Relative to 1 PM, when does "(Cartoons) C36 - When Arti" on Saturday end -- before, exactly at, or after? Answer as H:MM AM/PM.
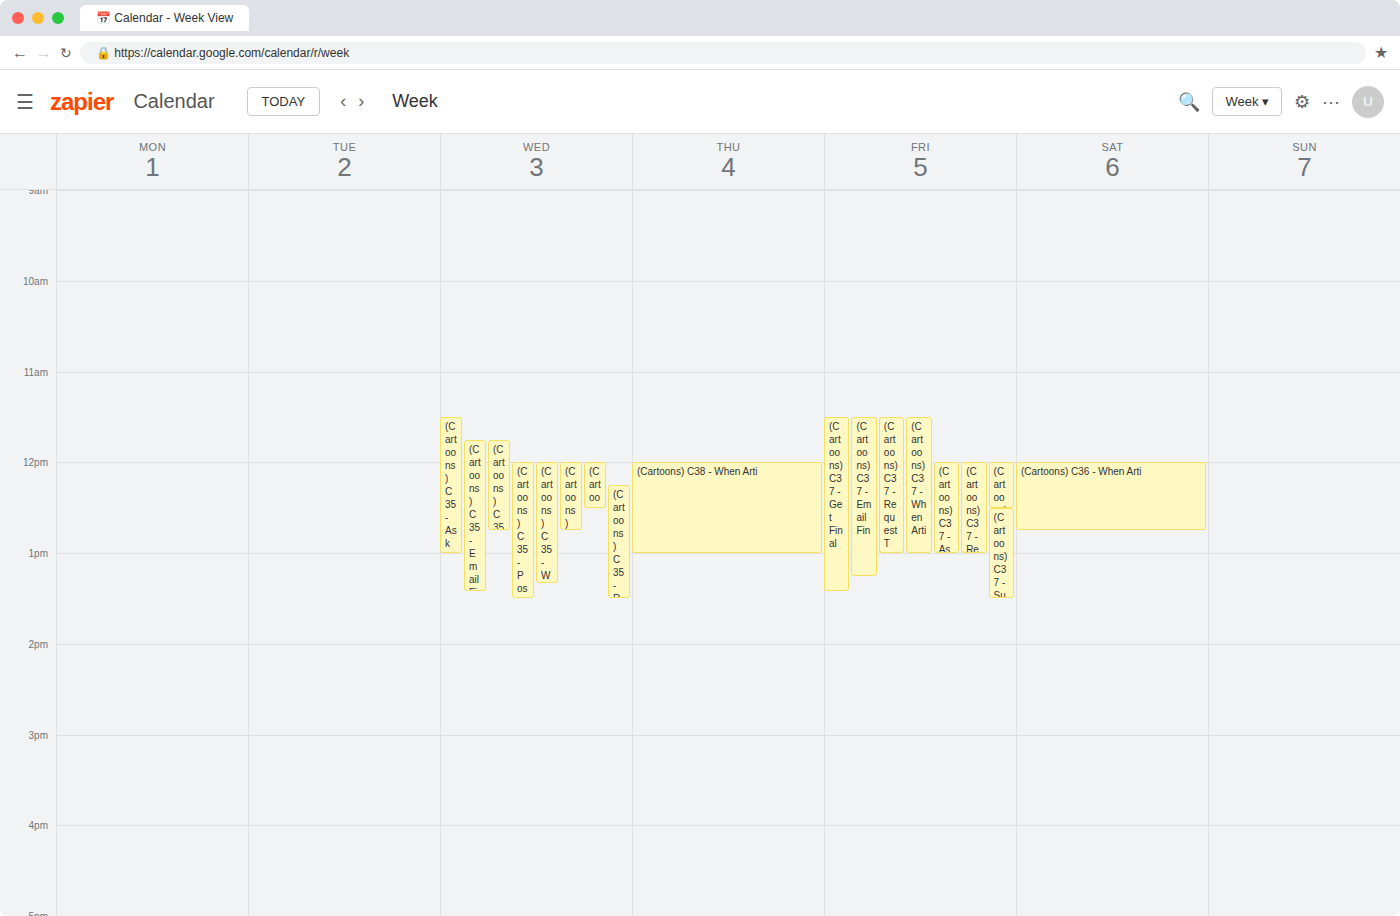
12:45 PM -- before 1 PM, 15 minutes above the 1 PM line.